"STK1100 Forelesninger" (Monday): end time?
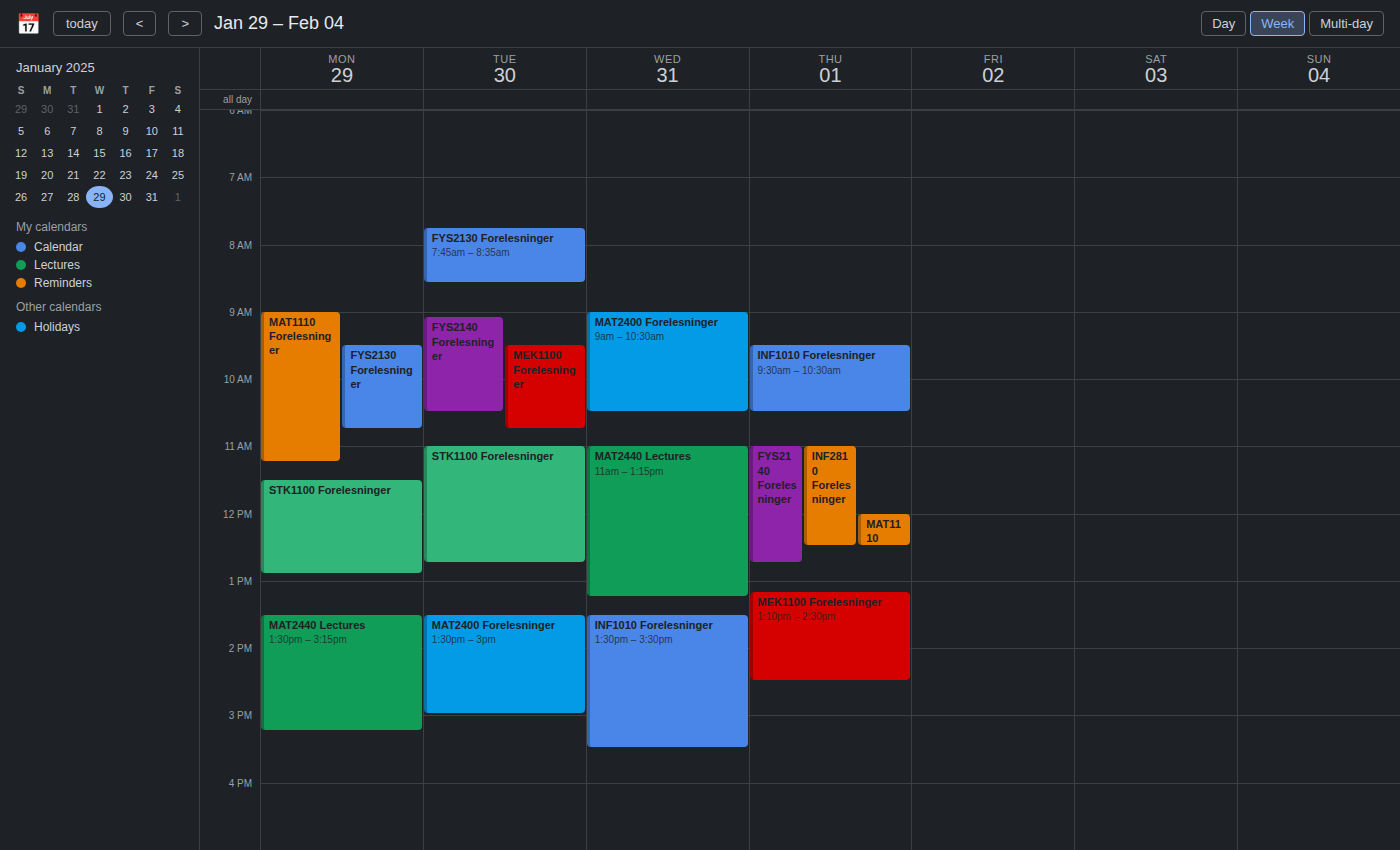
12:55 PM